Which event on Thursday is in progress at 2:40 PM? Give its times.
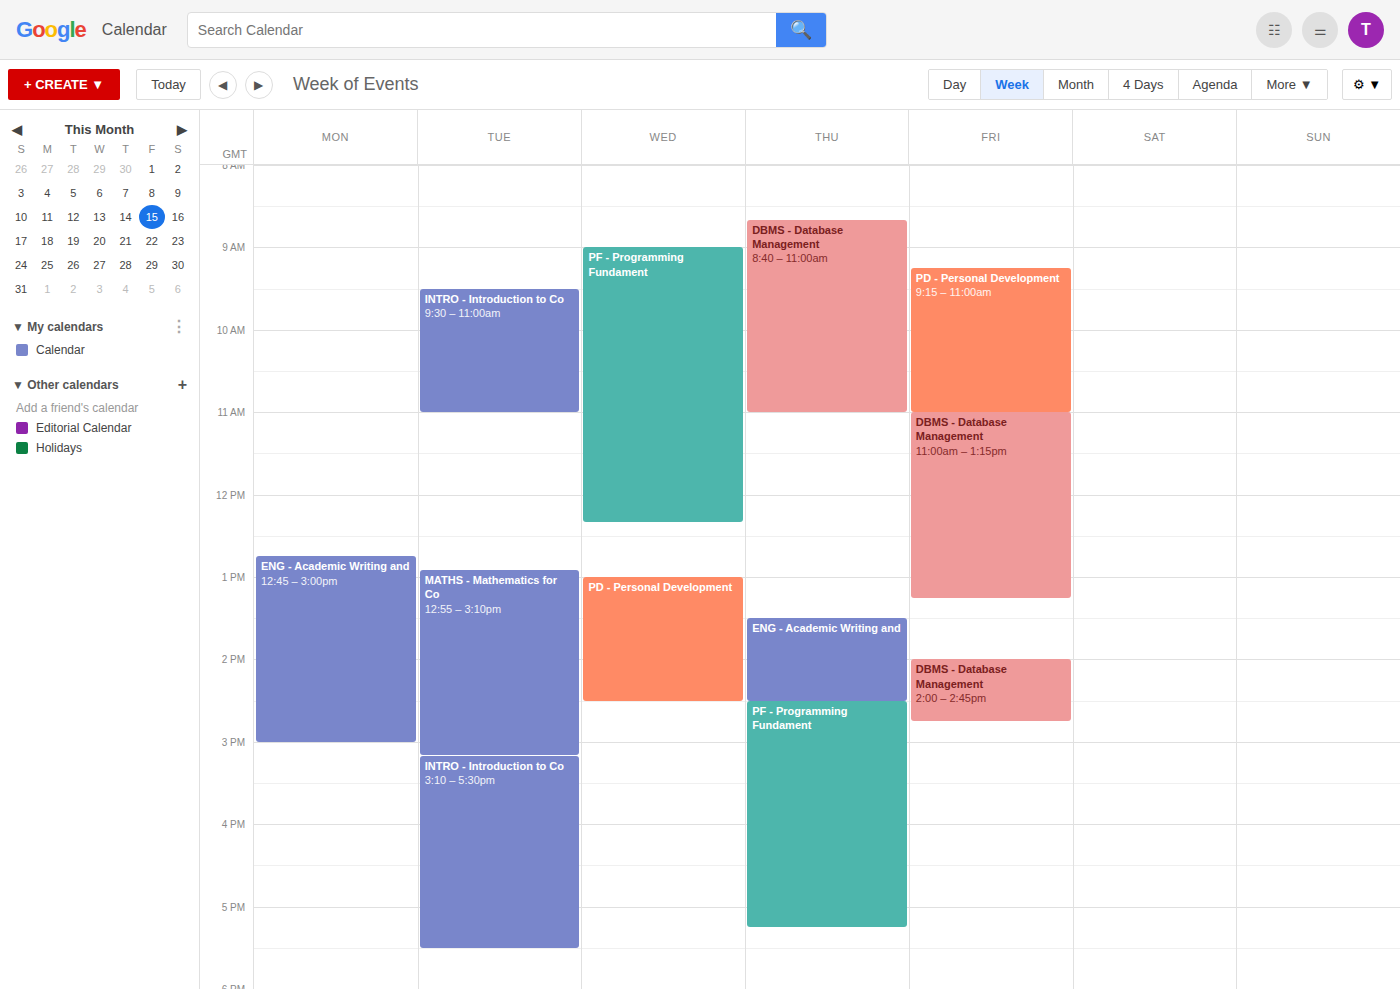
"PF - Programming Fundament", 2:30 PM to 5:15 PM